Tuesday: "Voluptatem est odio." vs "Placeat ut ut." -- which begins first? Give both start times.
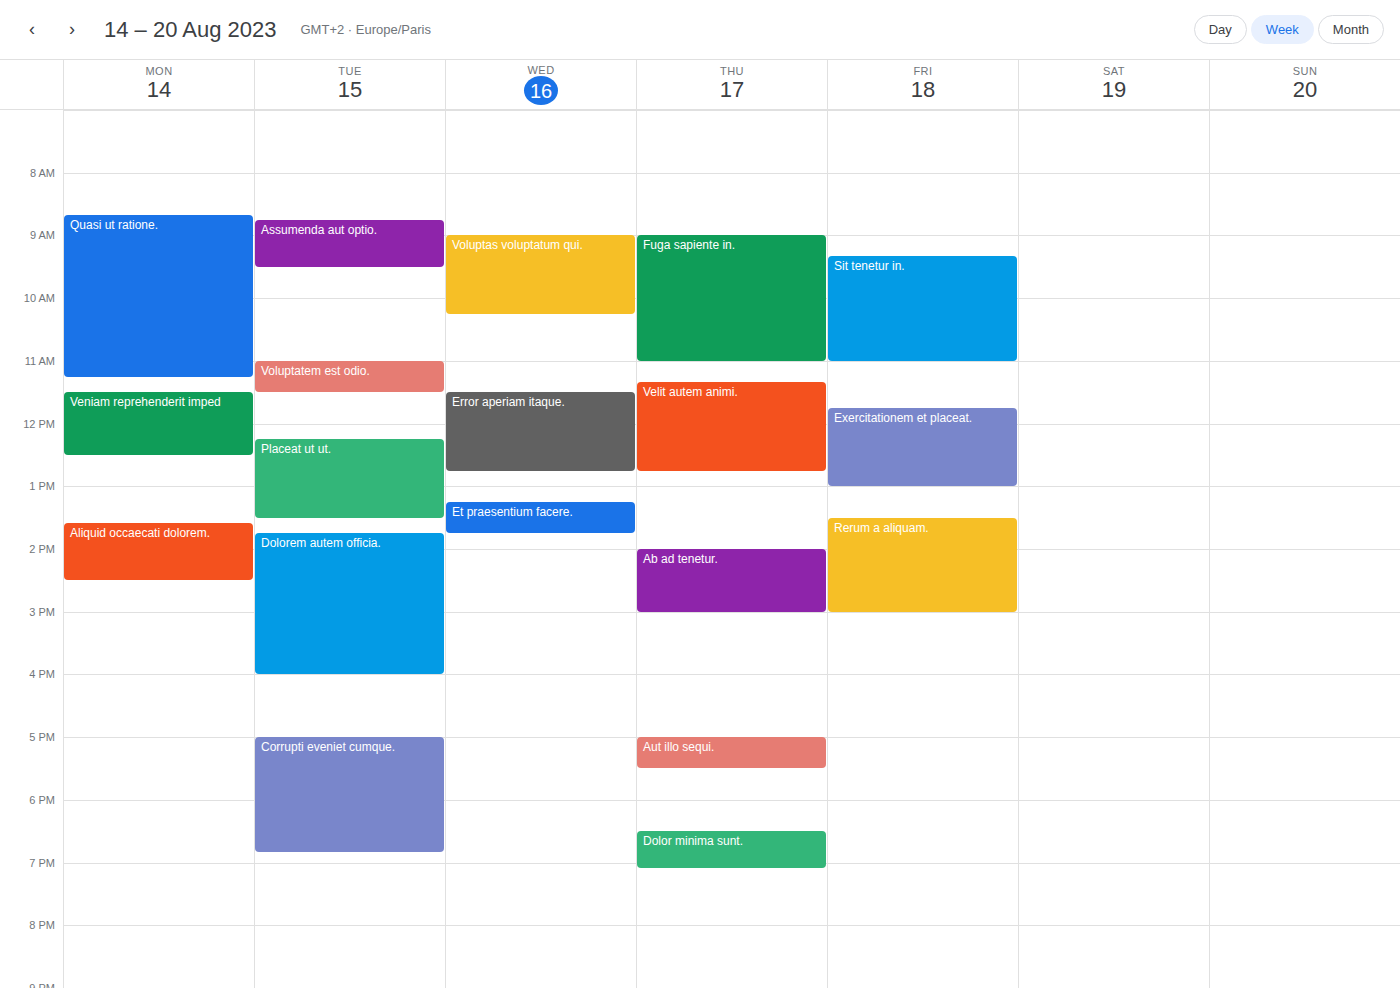
"Voluptatem est odio." 11:00 AM; "Placeat ut ut." 12:15 PM.